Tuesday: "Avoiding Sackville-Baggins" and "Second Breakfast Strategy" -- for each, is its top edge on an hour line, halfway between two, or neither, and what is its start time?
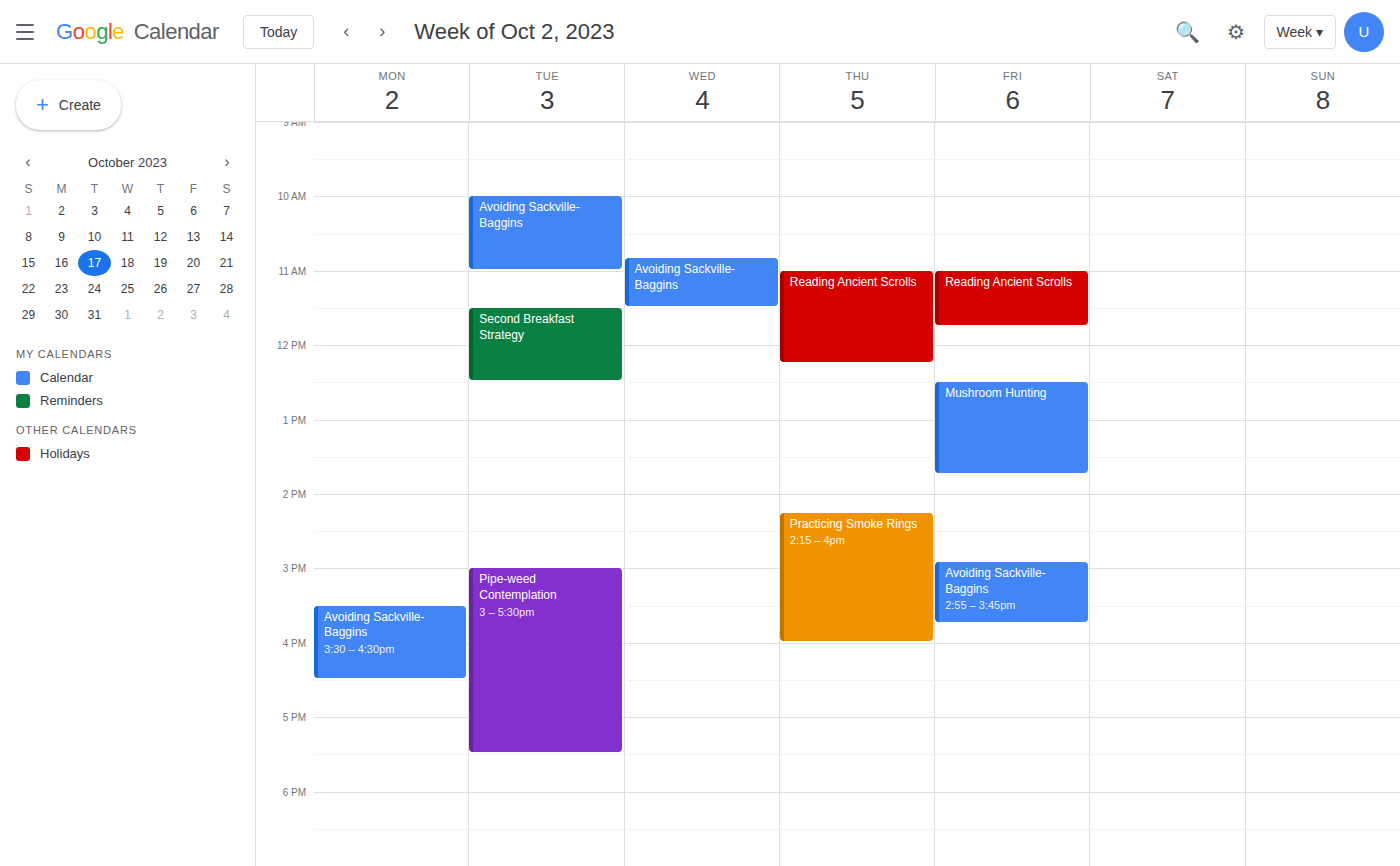
"Avoiding Sackville-Baggins": 10:00, exactly on the 10:00 line. "Second Breakfast Strategy": 11:30, halfway between the 11:00 and 12:00 lines.